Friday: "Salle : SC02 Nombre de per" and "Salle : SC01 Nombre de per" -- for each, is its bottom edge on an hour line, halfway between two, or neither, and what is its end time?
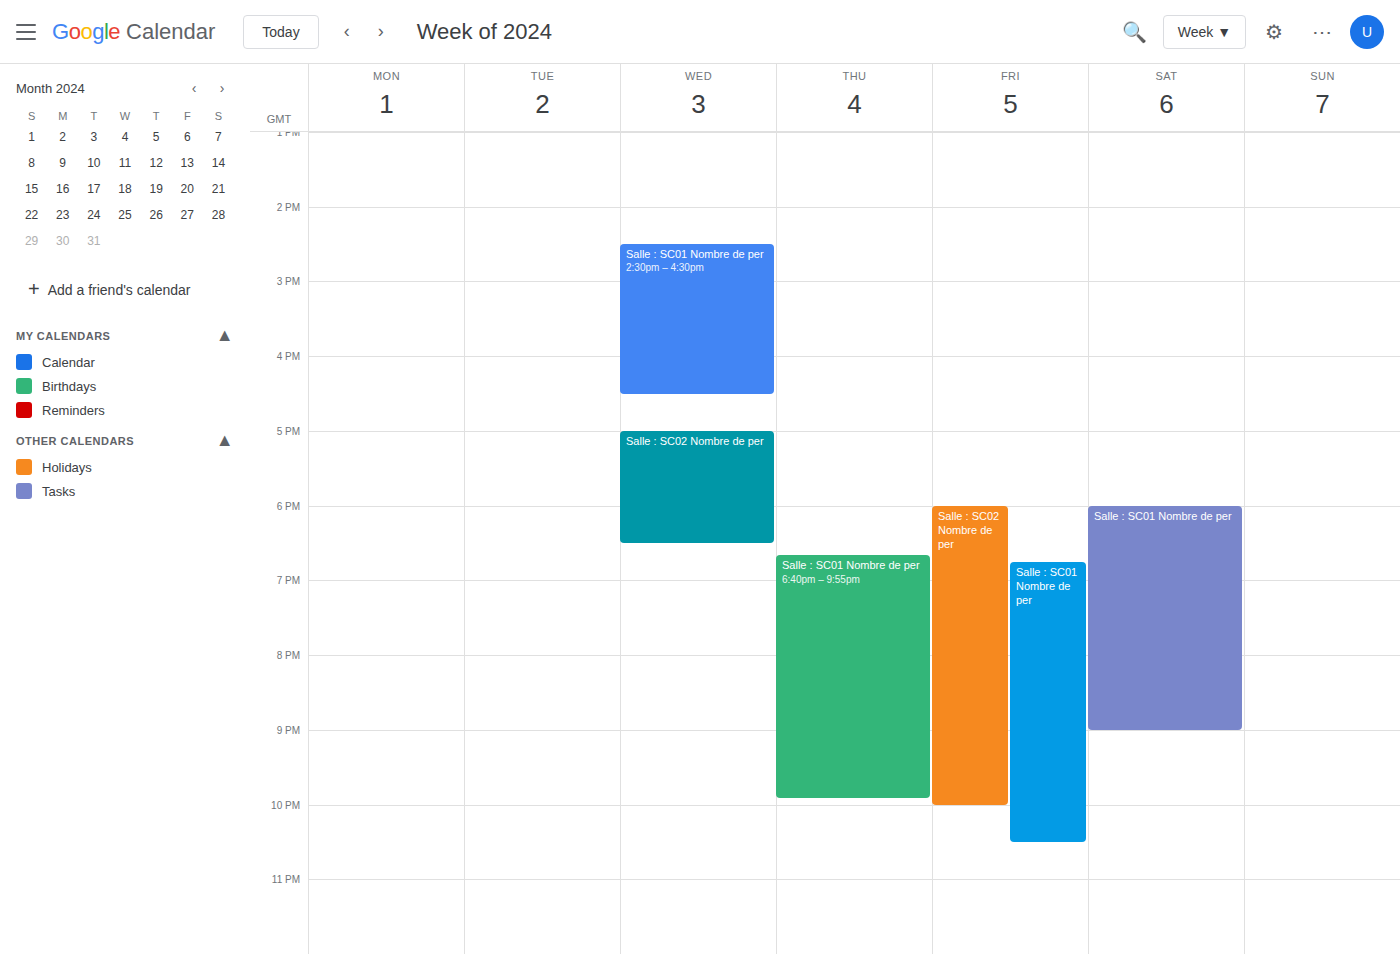
"Salle : SC02 Nombre de per": 10:00 PM, exactly on the 10 PM line. "Salle : SC01 Nombre de per": 10:30 PM, halfway between the 10 PM and 11 PM lines.